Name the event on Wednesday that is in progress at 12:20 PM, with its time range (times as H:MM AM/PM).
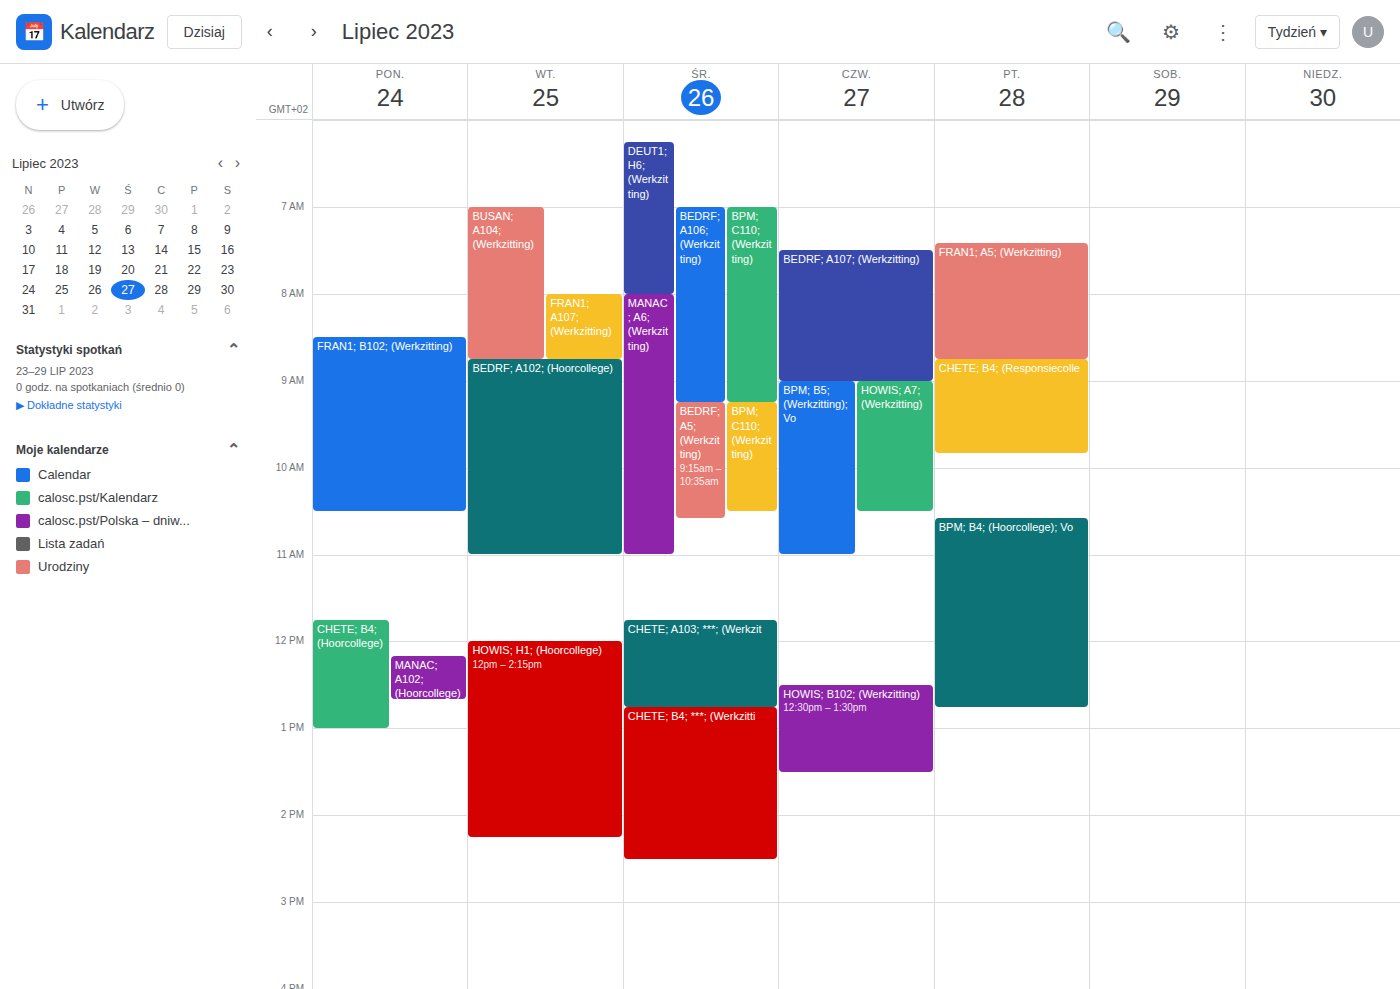
"CHETE; A103; ***; (Werkzit", 11:45 AM to 12:45 PM